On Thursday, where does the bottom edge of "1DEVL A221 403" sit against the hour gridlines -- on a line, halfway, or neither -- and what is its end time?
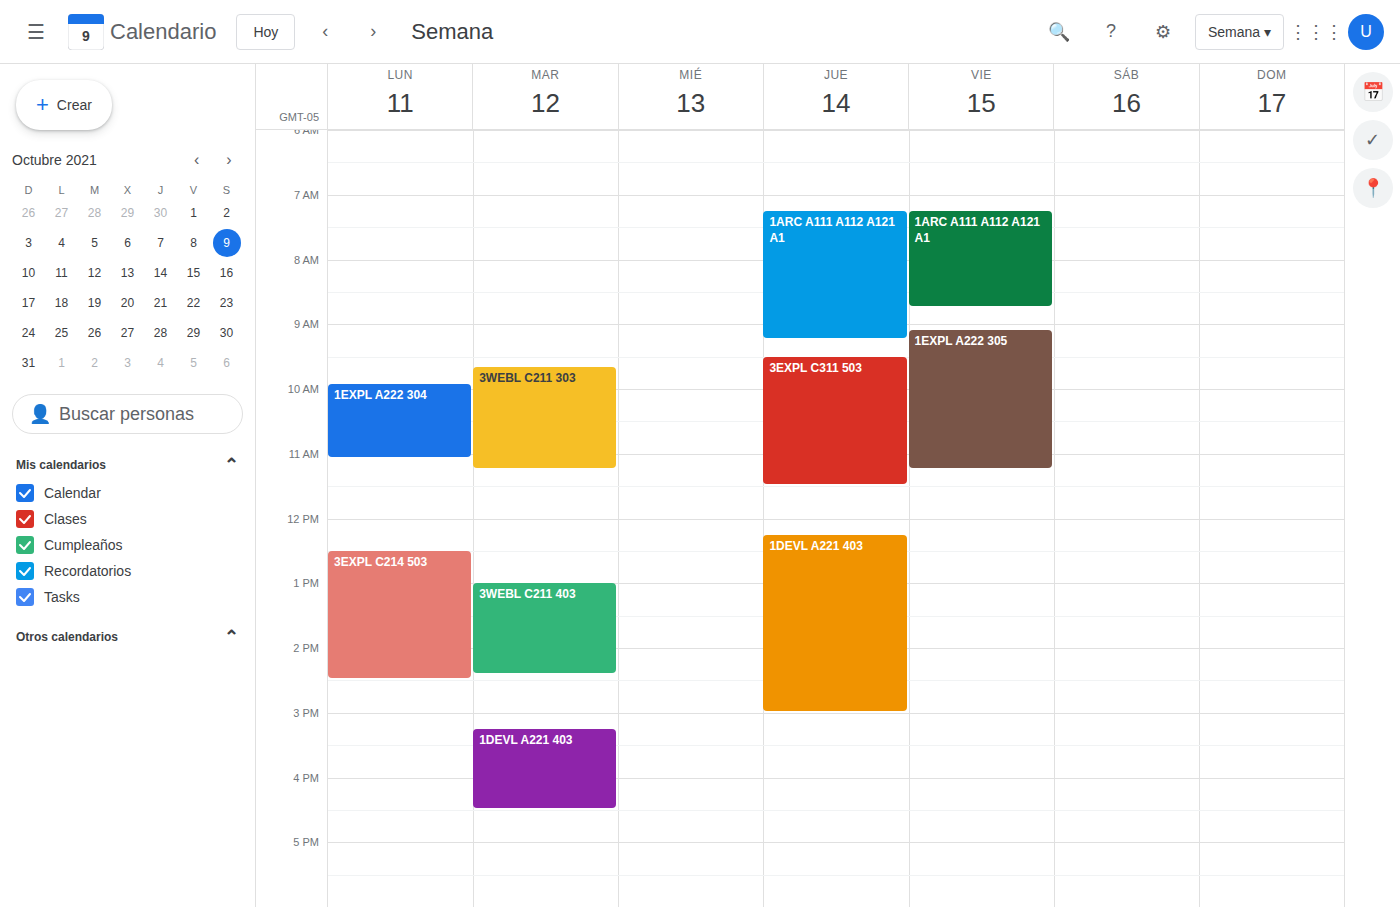
3:00 PM -- exactly on the 3 PM line.